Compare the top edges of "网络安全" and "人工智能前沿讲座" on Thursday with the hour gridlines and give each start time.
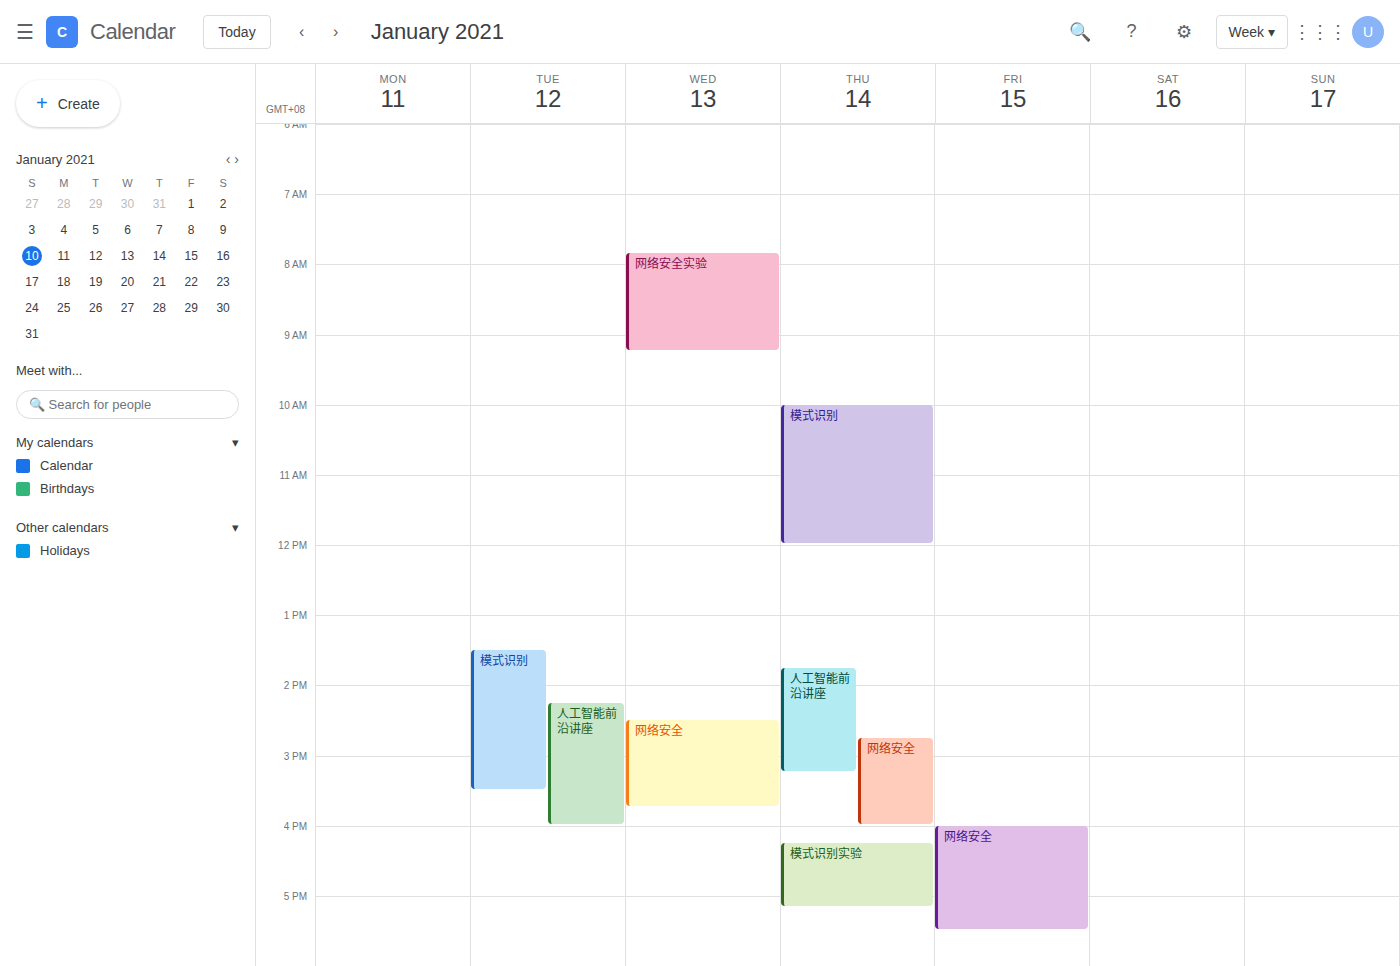
"网络安全": 14:45, neither: three quarters of the way from the 14:00 line to the 15:00 line. "人工智能前沿讲座": 13:45, neither: three quarters of the way from the 13:00 line to the 14:00 line.